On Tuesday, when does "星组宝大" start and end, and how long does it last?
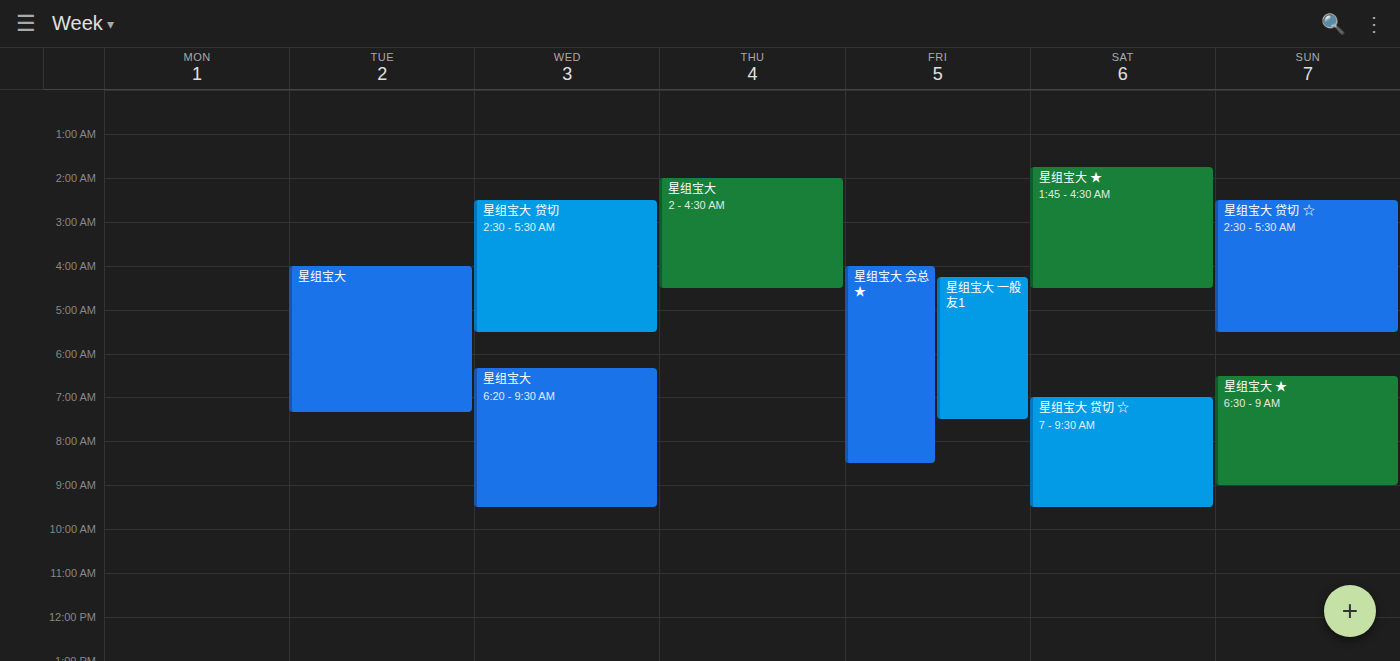
4:00 AM to 7:20 AM, 3 hours 20 minutes